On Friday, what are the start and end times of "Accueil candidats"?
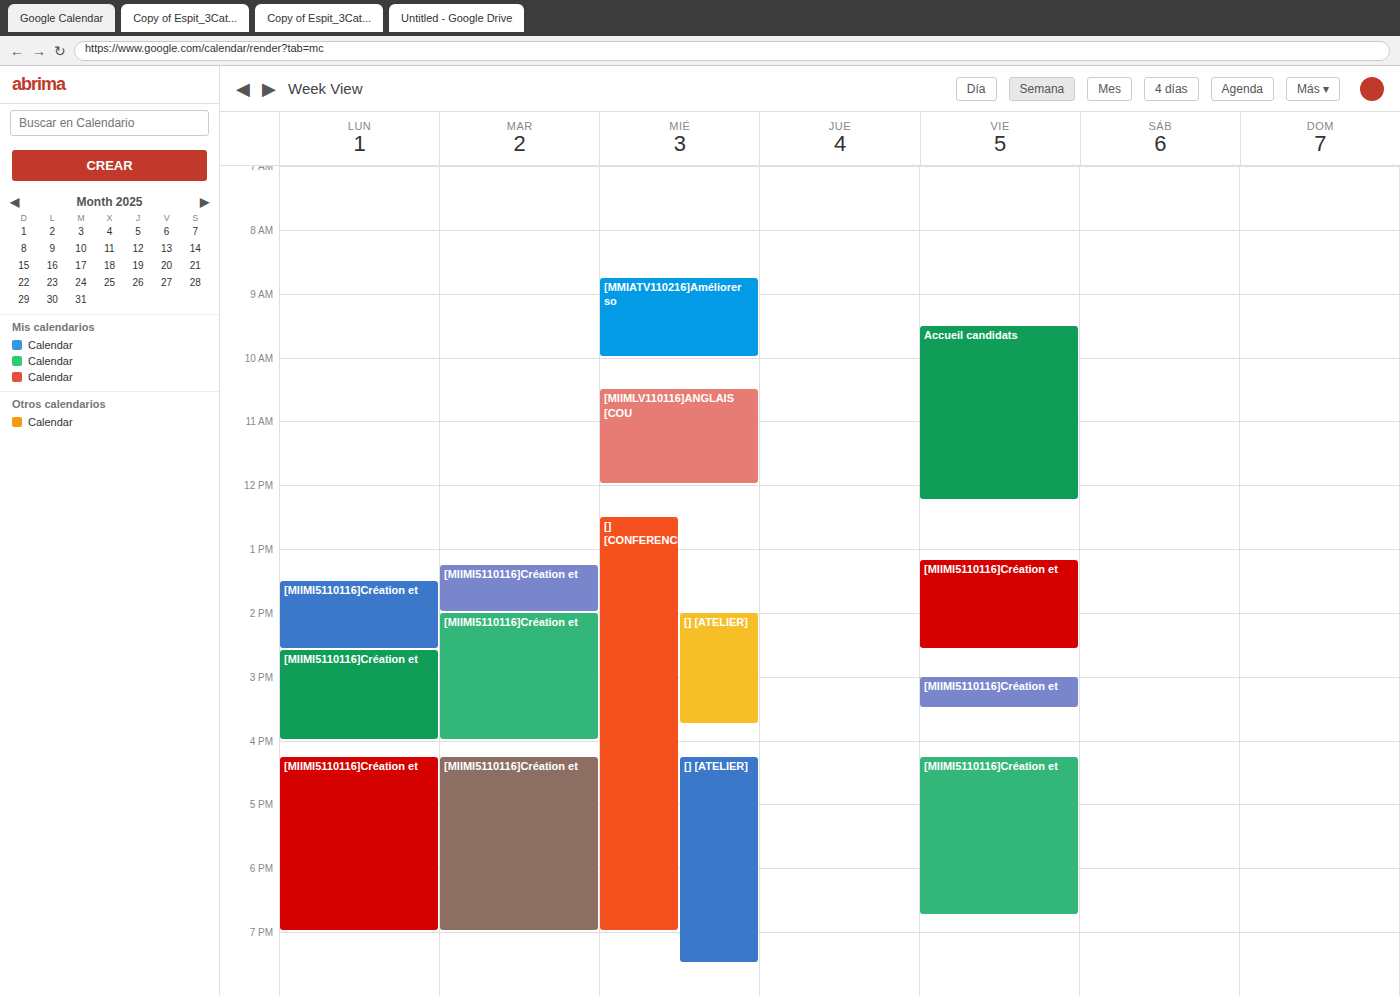
09:30 to 12:15